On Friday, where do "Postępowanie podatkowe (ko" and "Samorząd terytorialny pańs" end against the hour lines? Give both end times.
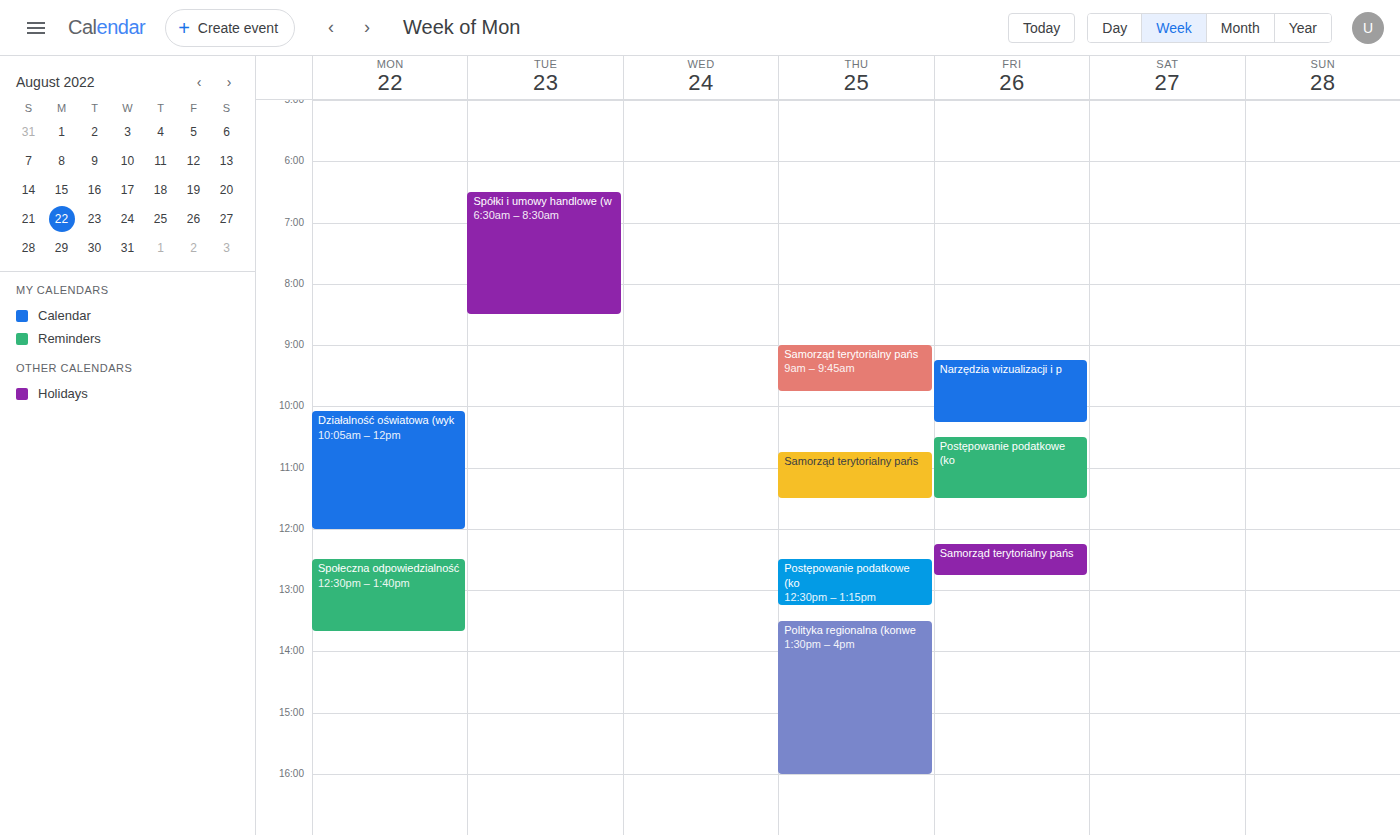
"Postępowanie podatkowe (ko": 11:30, halfway between the 11:00 and 12:00 lines. "Samorząd terytorialny pańs": 12:45, neither: three quarters of the way from the 12:00 line to the 13:00 line.